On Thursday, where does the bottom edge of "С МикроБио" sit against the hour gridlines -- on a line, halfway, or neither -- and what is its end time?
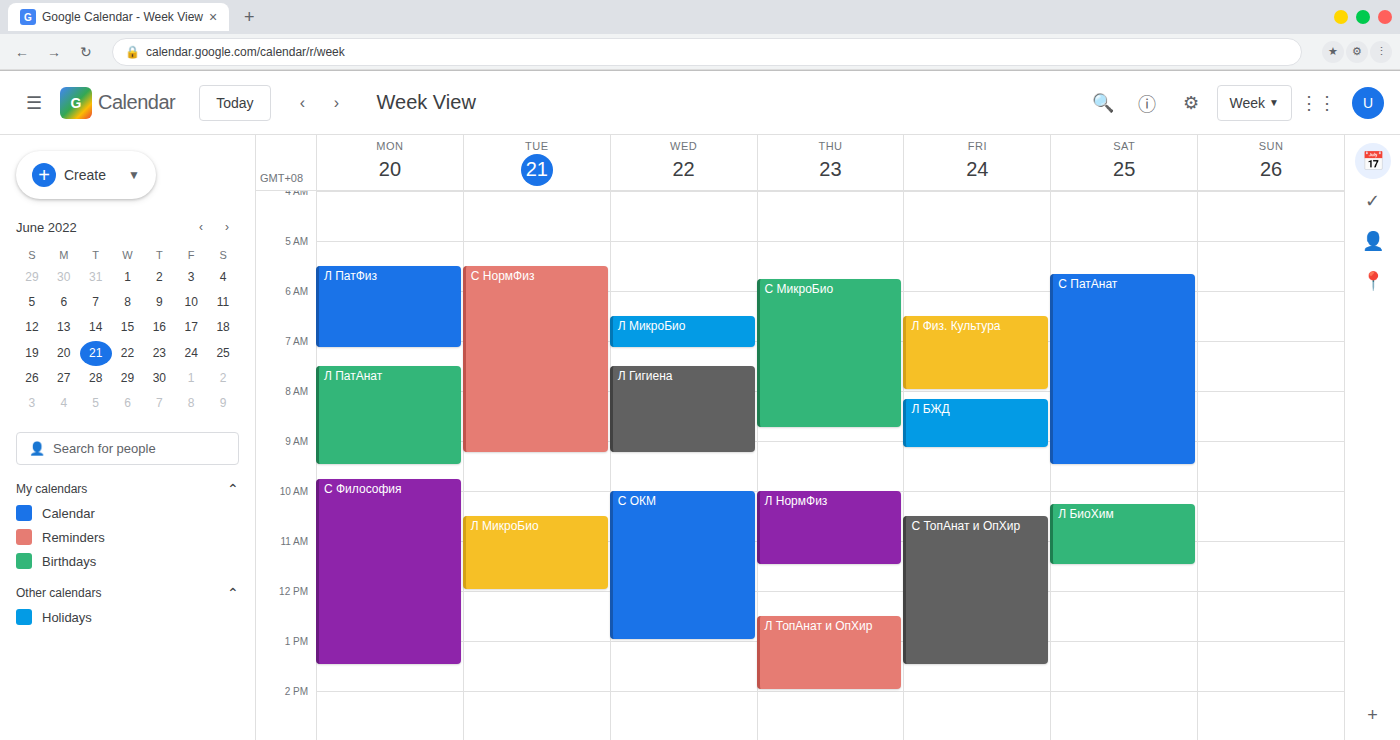
8:45 AM -- neither: three quarters of the way from the 8 AM line to the 9 AM line.